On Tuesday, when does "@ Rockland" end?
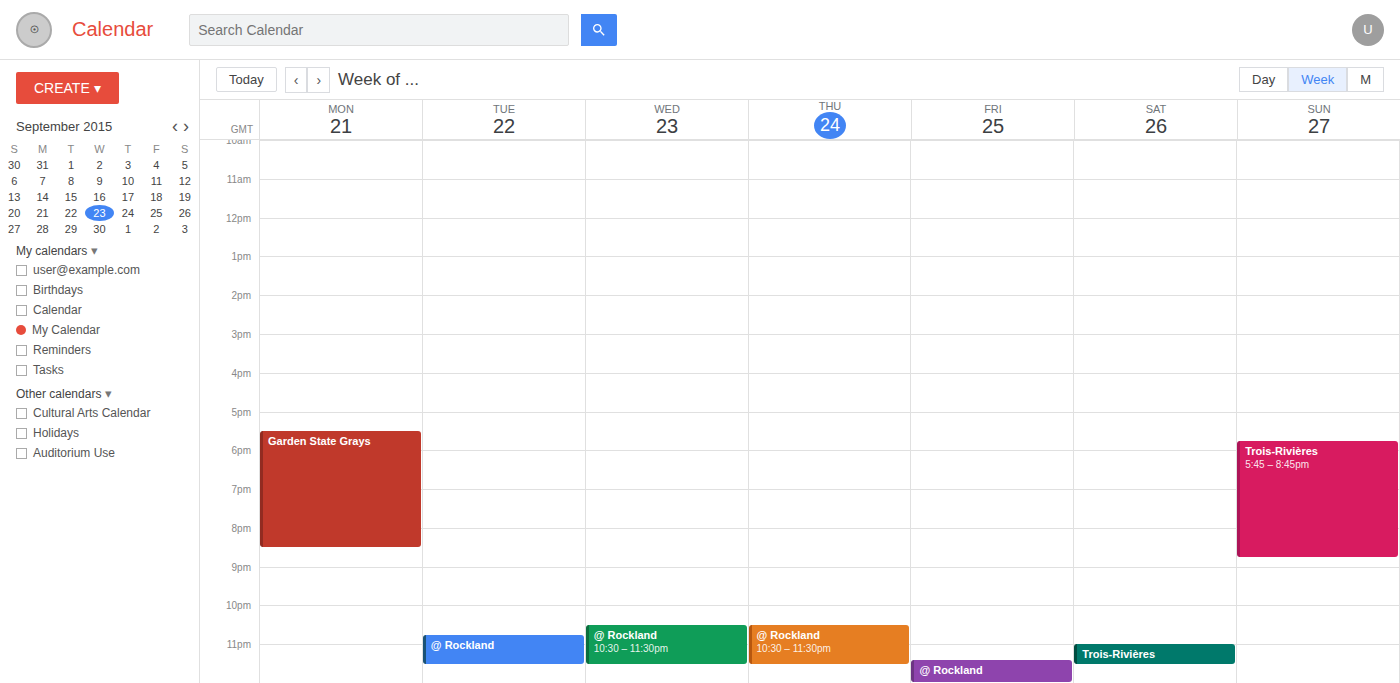
23:30